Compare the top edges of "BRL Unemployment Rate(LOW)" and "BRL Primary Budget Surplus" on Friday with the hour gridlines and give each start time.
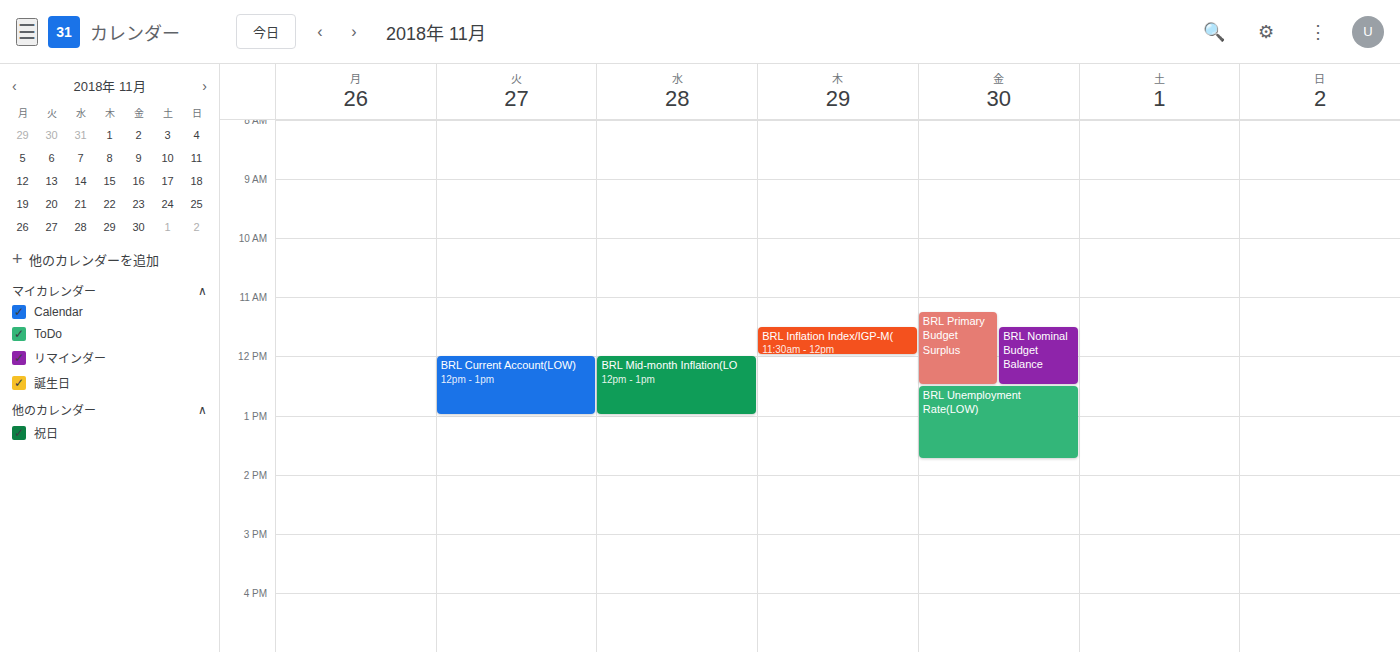
"BRL Unemployment Rate(LOW)": 12:30 PM, halfway between the 12 PM and 1 PM lines. "BRL Primary Budget Surplus": 11:15 AM, neither: a quarter of the way from the 11 AM line to the 12 PM line.